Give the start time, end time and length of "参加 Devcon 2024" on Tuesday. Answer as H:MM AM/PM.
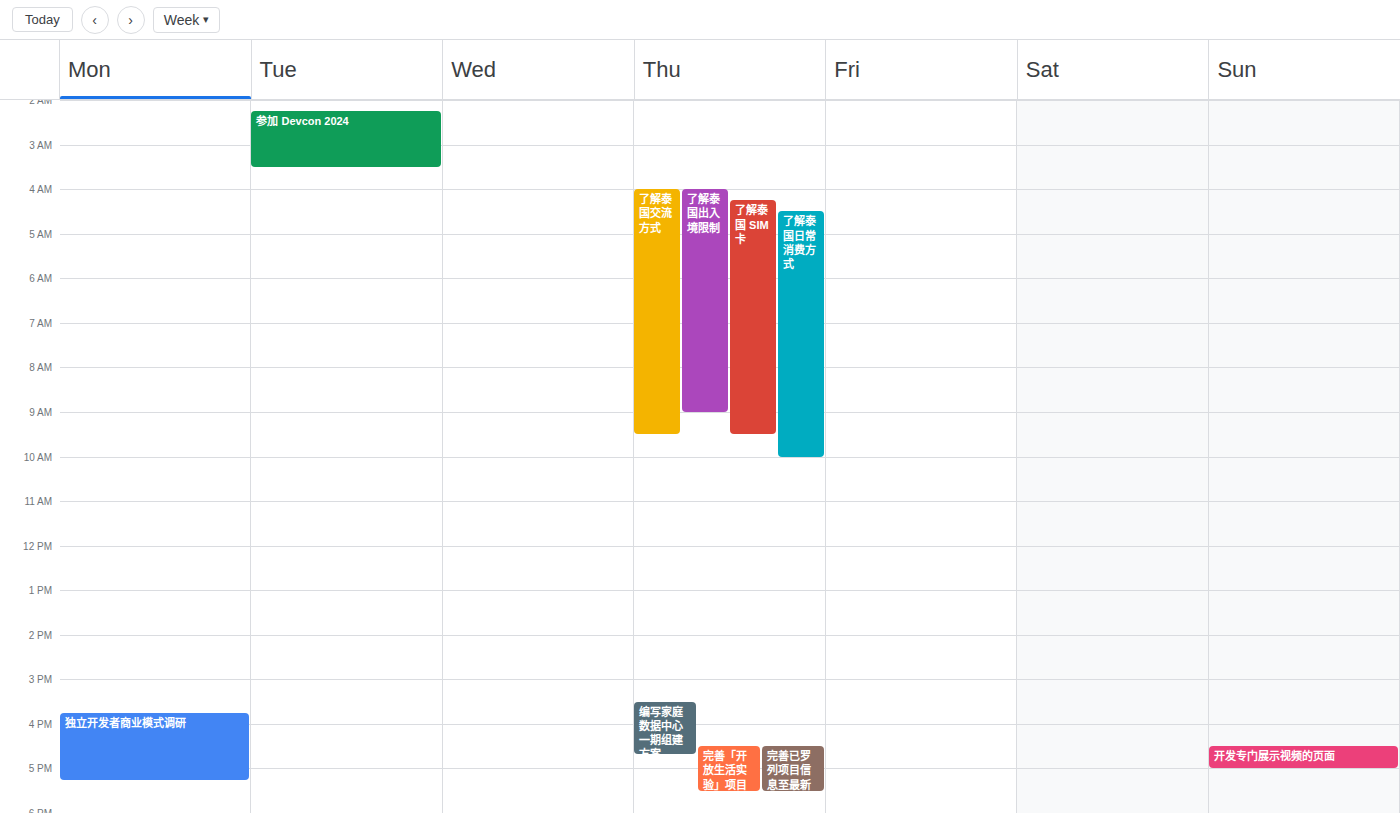
2:15 AM to 3:30 AM, 1 hour 15 minutes